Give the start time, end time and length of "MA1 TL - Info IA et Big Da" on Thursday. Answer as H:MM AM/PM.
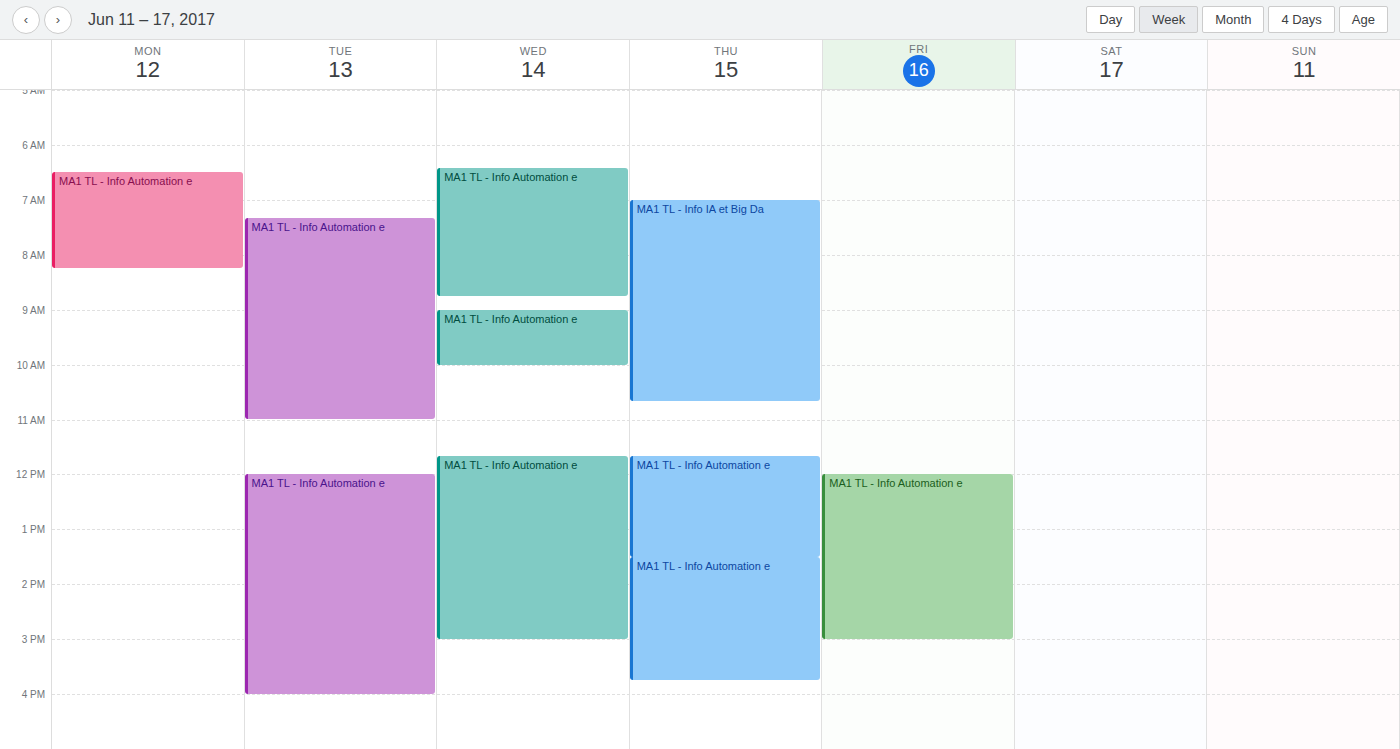
7:00 AM to 10:40 AM, 3 hours 40 minutes